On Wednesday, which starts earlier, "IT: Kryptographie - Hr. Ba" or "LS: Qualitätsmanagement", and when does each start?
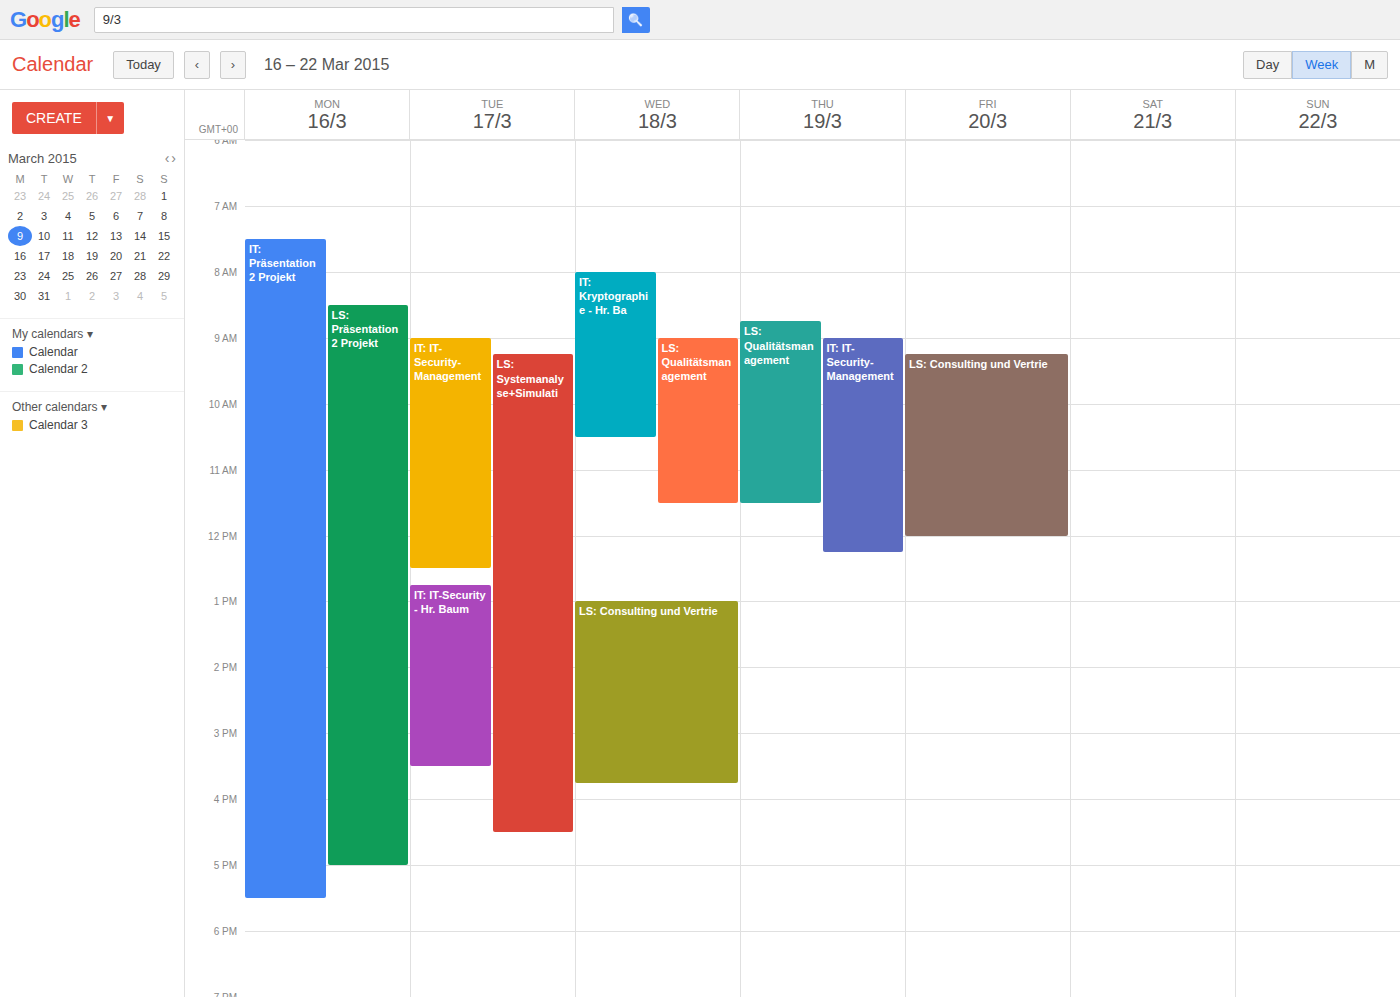
"IT: Kryptographie - Hr. Ba" 8:00 AM; "LS: Qualitätsmanagement" 9:00 AM.